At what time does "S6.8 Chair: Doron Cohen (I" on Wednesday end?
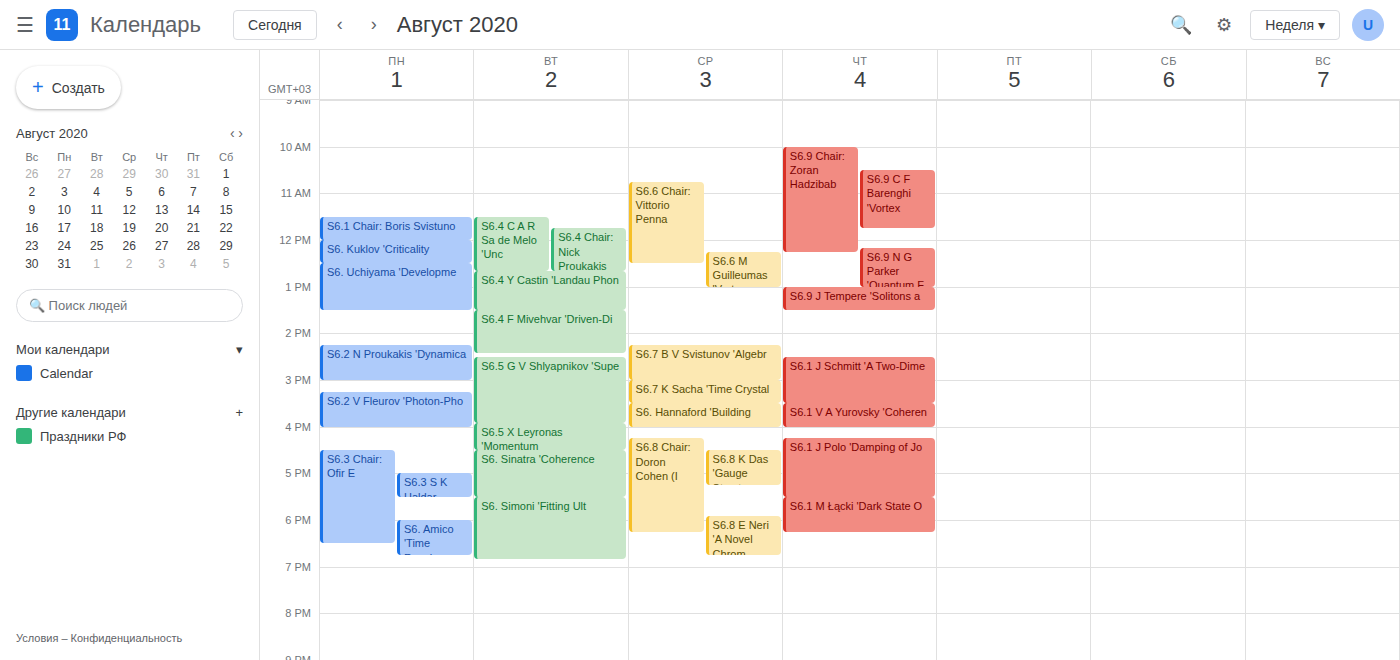
18:15